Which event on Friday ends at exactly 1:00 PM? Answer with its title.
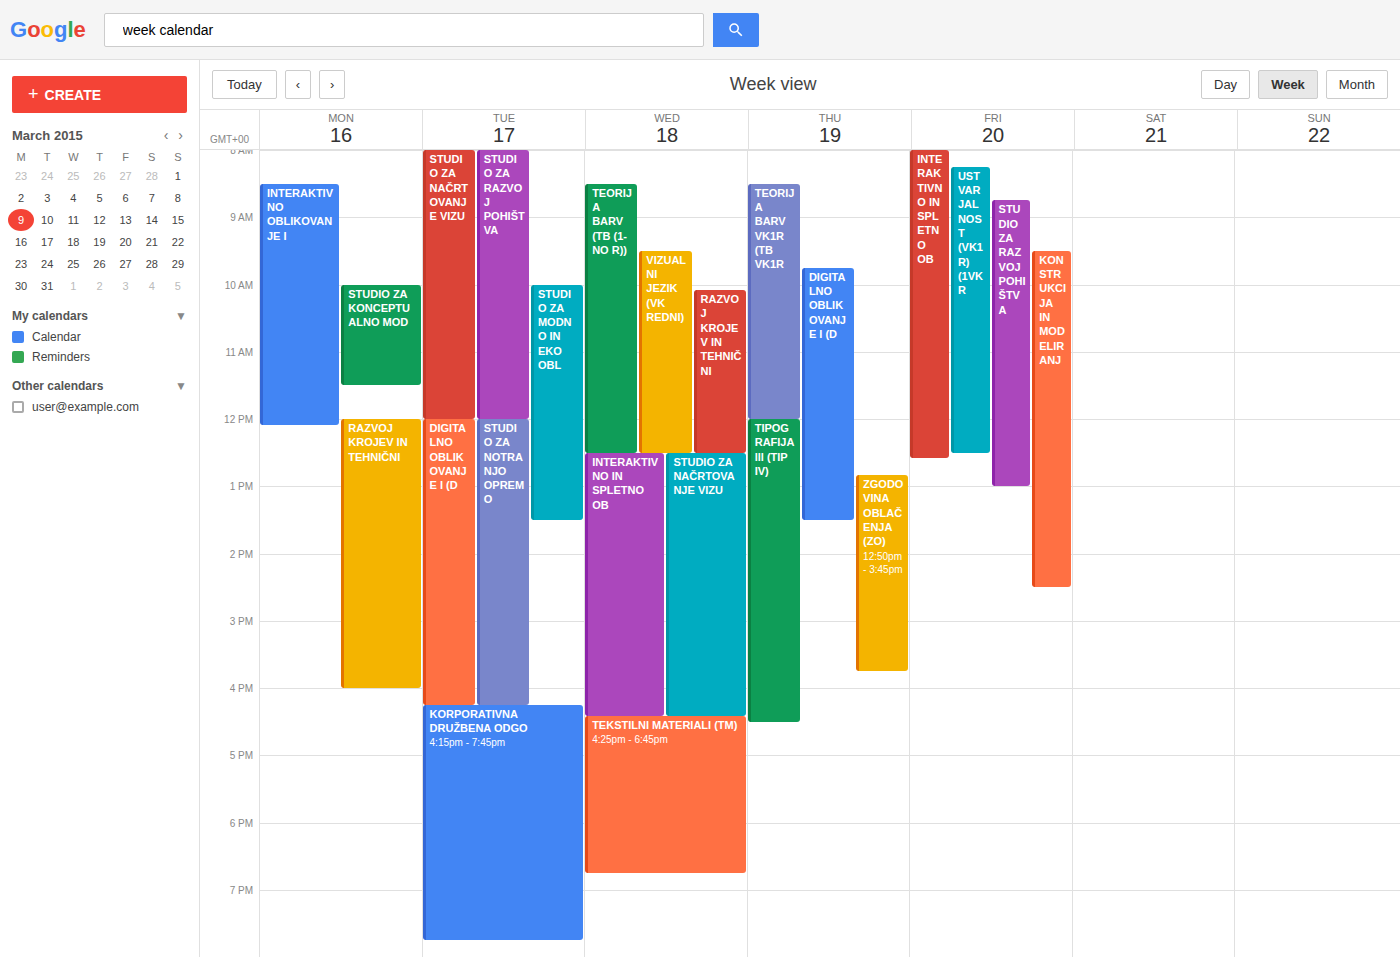
"STUDIO ZA RAZVOJ POHIŠTVA"